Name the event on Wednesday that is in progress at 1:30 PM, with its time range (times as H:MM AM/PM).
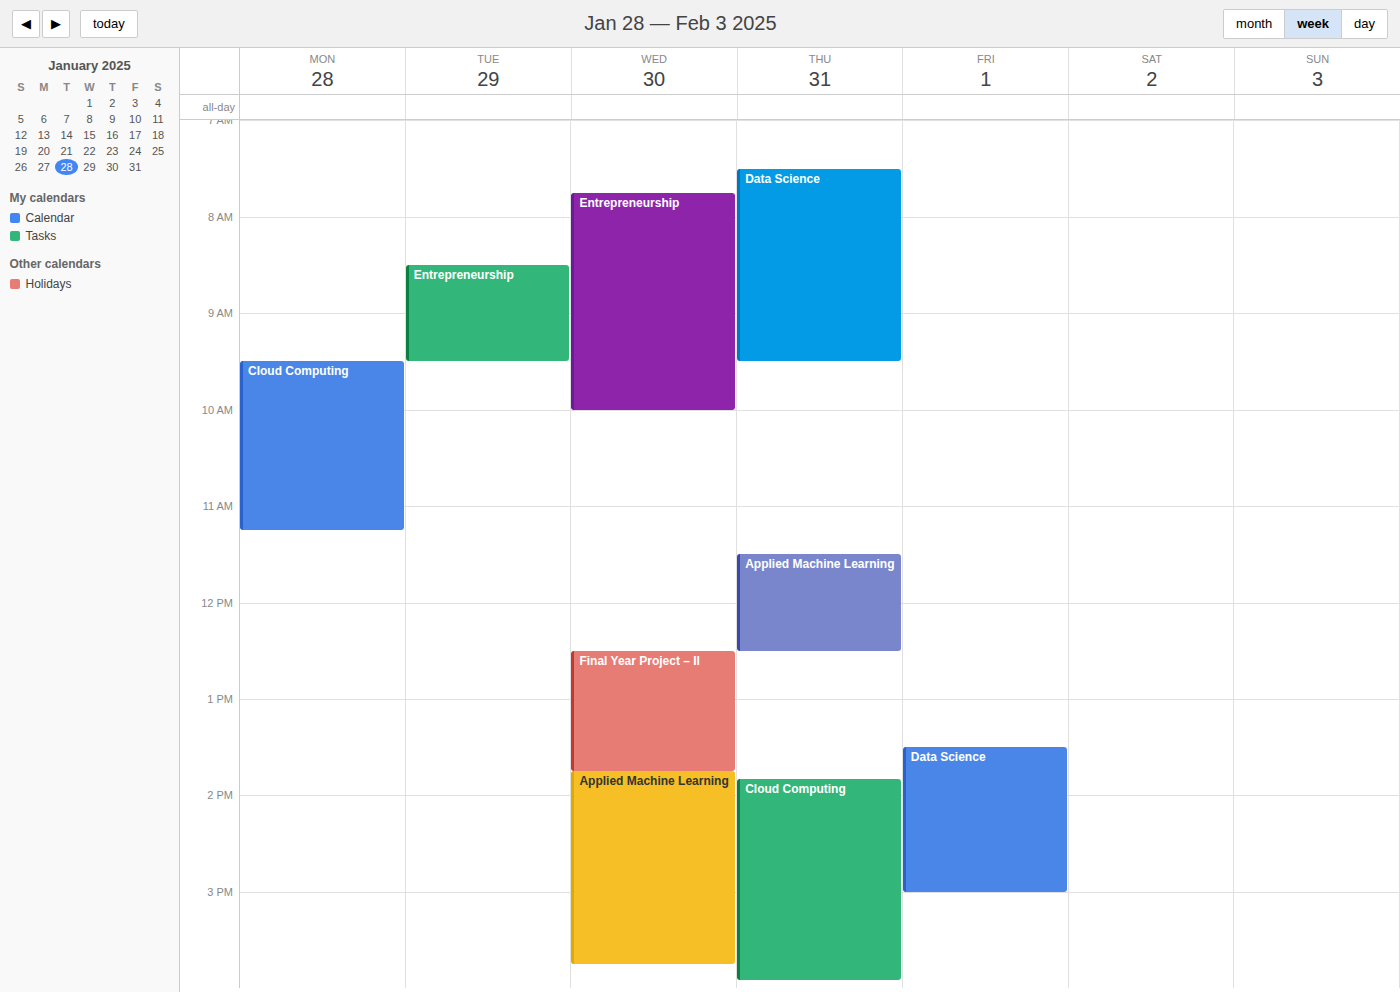
"Final Year Project – II", 12:30 PM to 1:45 PM